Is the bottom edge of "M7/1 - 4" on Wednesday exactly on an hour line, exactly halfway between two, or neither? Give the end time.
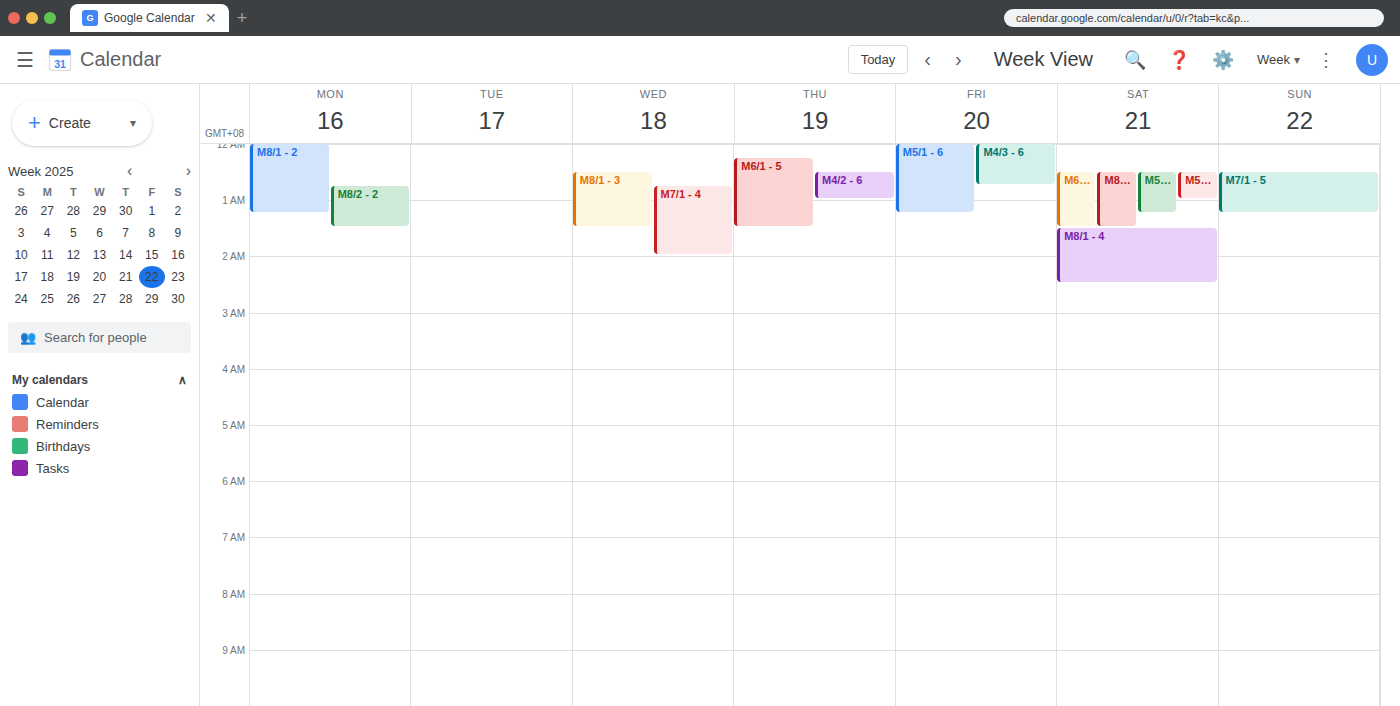
2:00 AM -- exactly on the 2 AM line.